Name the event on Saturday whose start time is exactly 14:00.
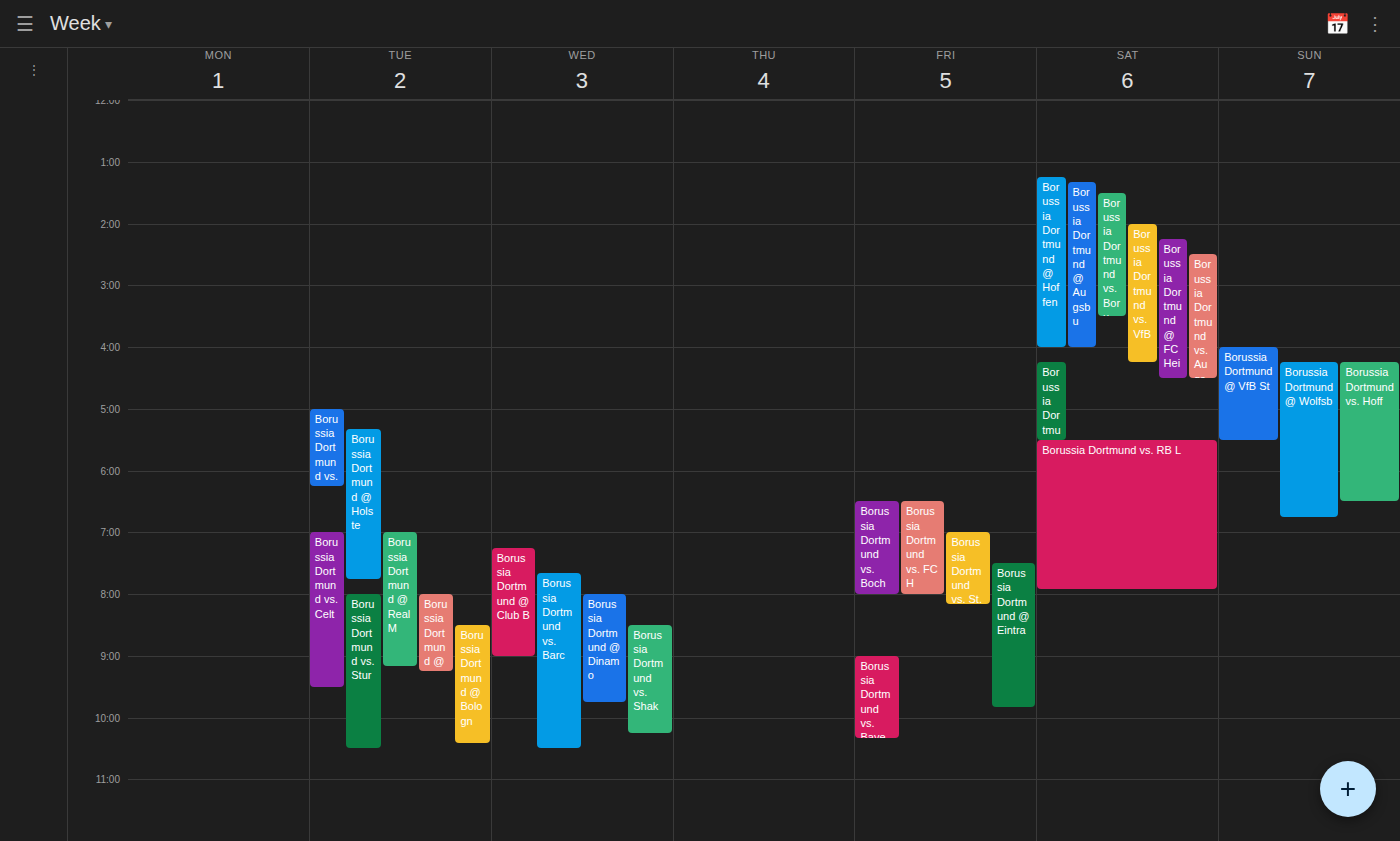
"Borussia Dortmund vs. VfB"